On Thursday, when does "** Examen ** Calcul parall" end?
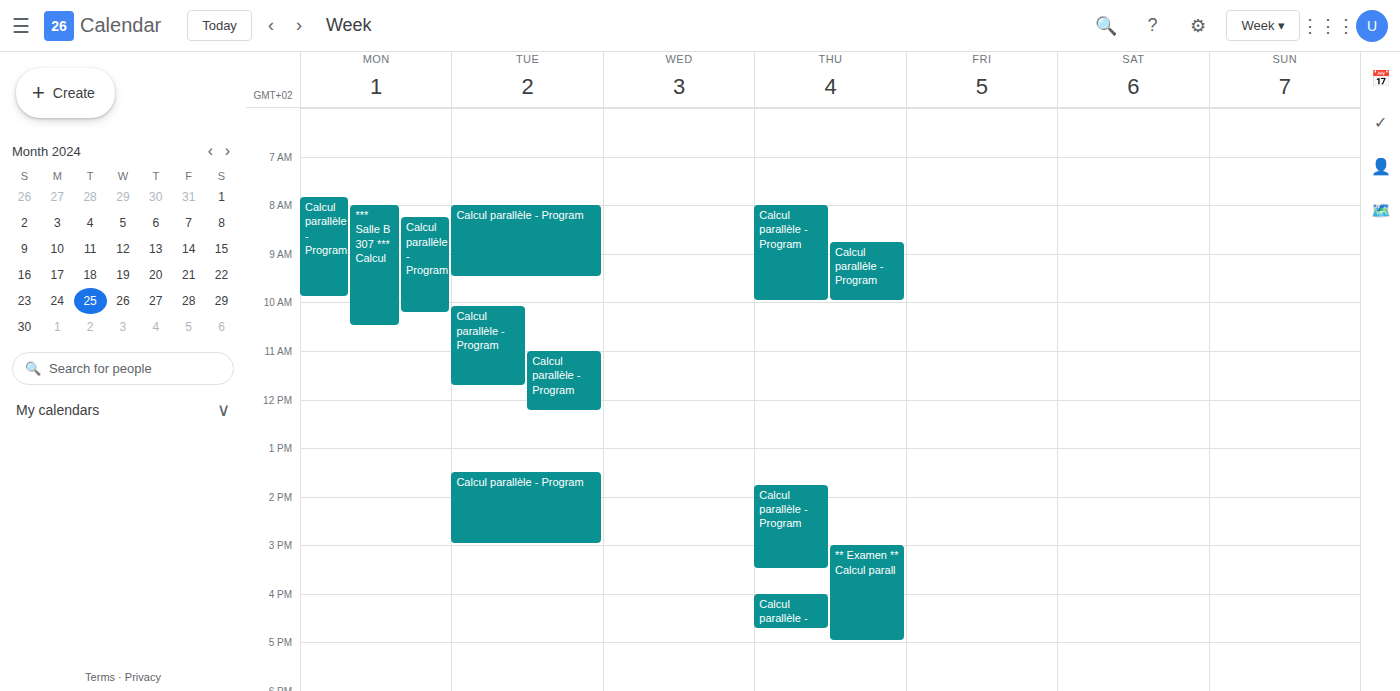
5:00 PM